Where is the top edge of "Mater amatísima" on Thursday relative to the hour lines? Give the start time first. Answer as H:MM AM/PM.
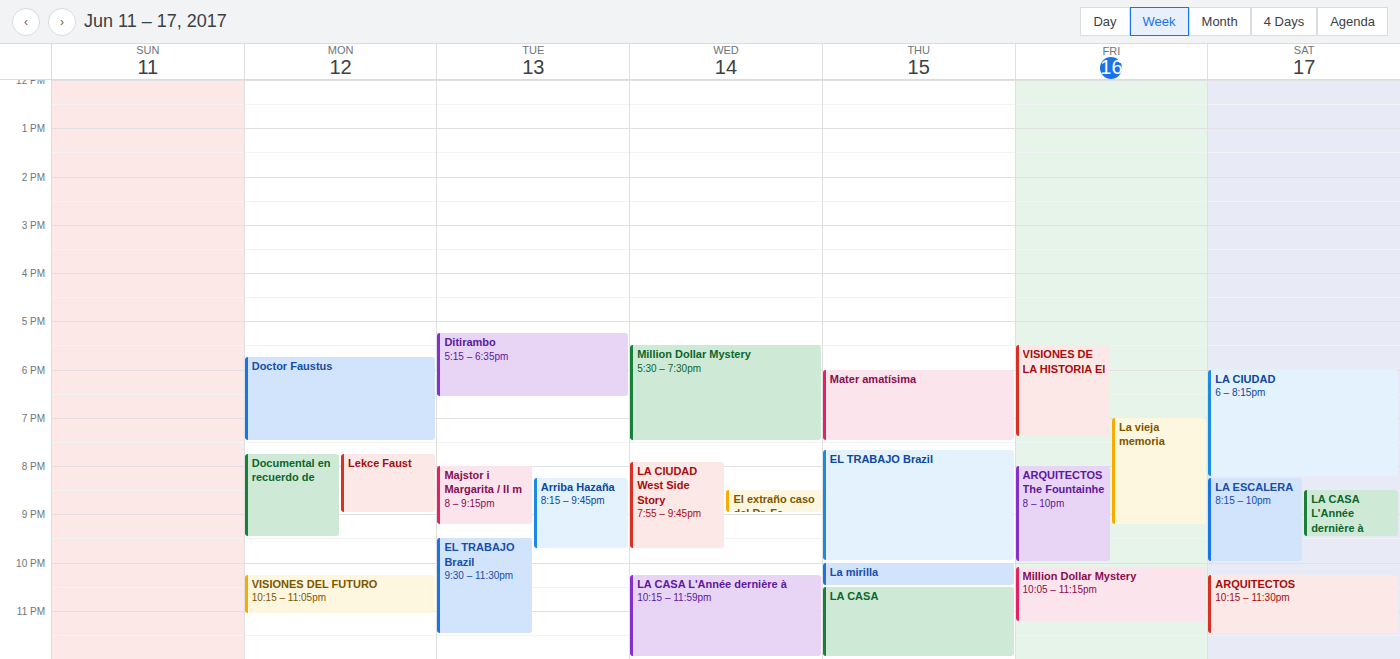
6:00 PM -- exactly on the 6 PM line.